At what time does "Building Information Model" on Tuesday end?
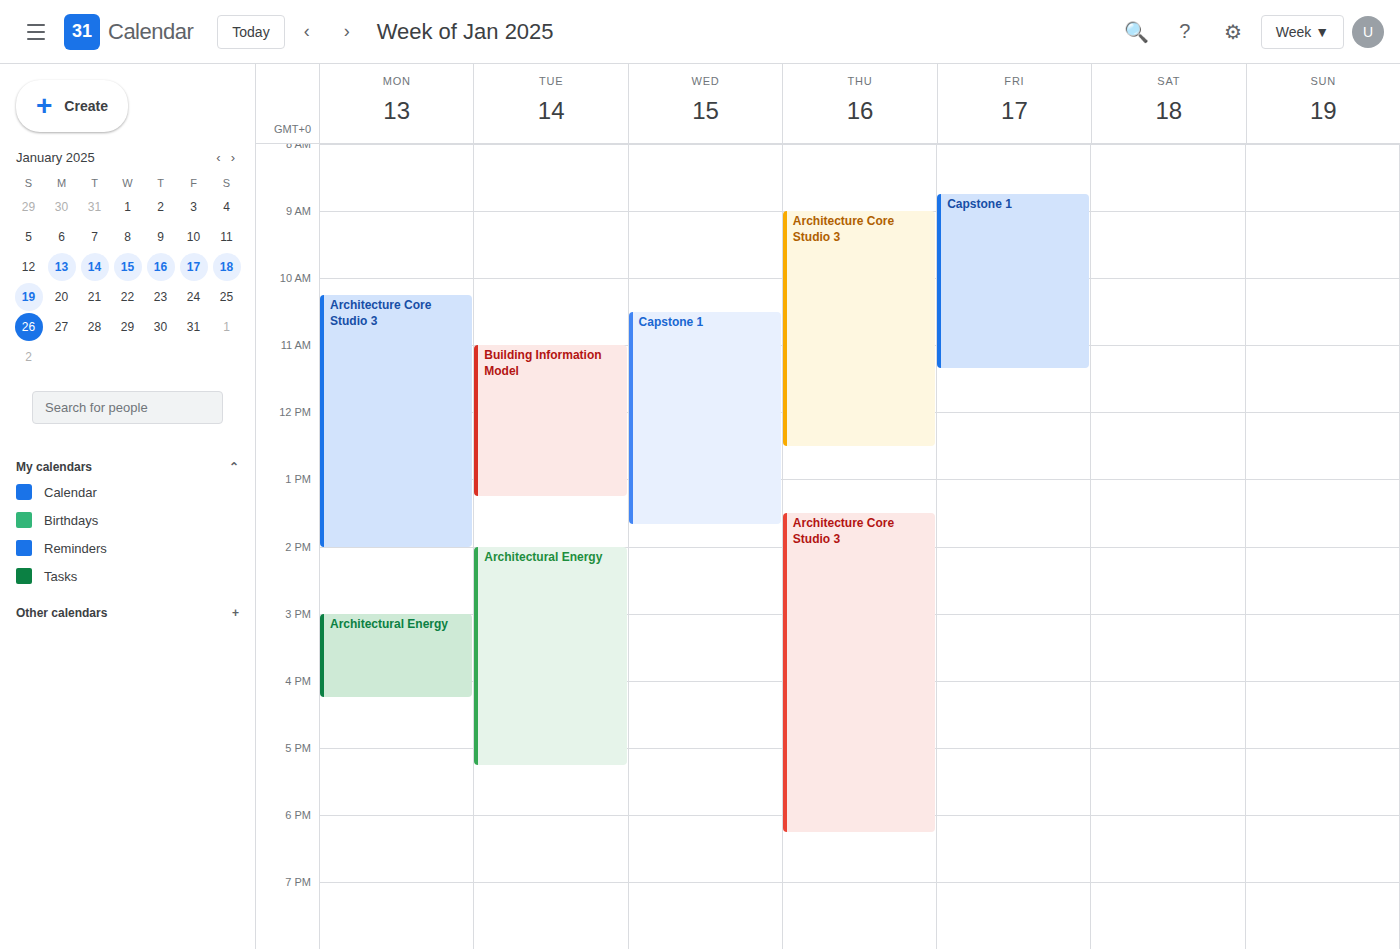
1:15 PM